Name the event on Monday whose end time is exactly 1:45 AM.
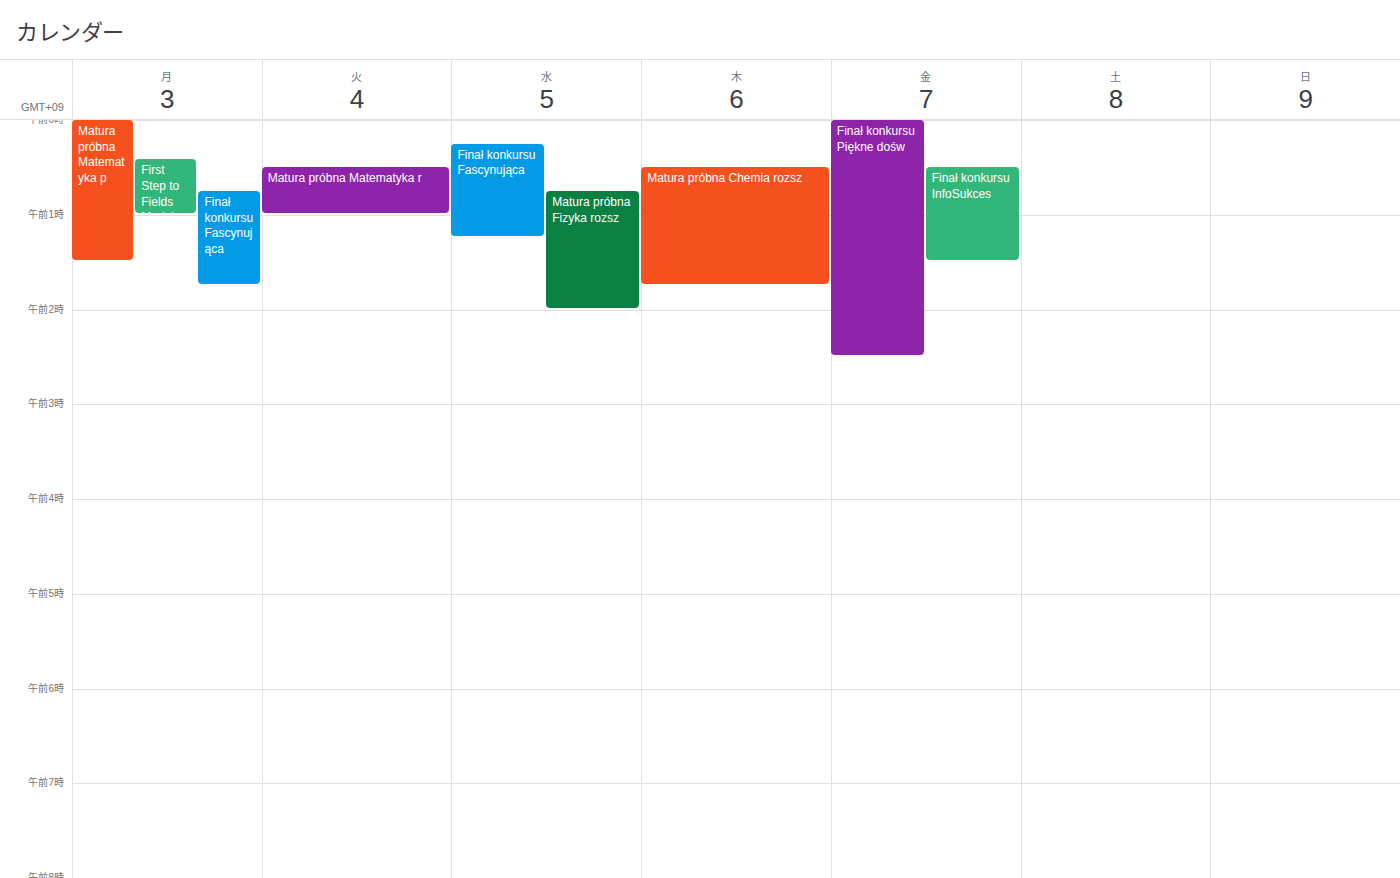
"Finał konkursu Fascynująca"